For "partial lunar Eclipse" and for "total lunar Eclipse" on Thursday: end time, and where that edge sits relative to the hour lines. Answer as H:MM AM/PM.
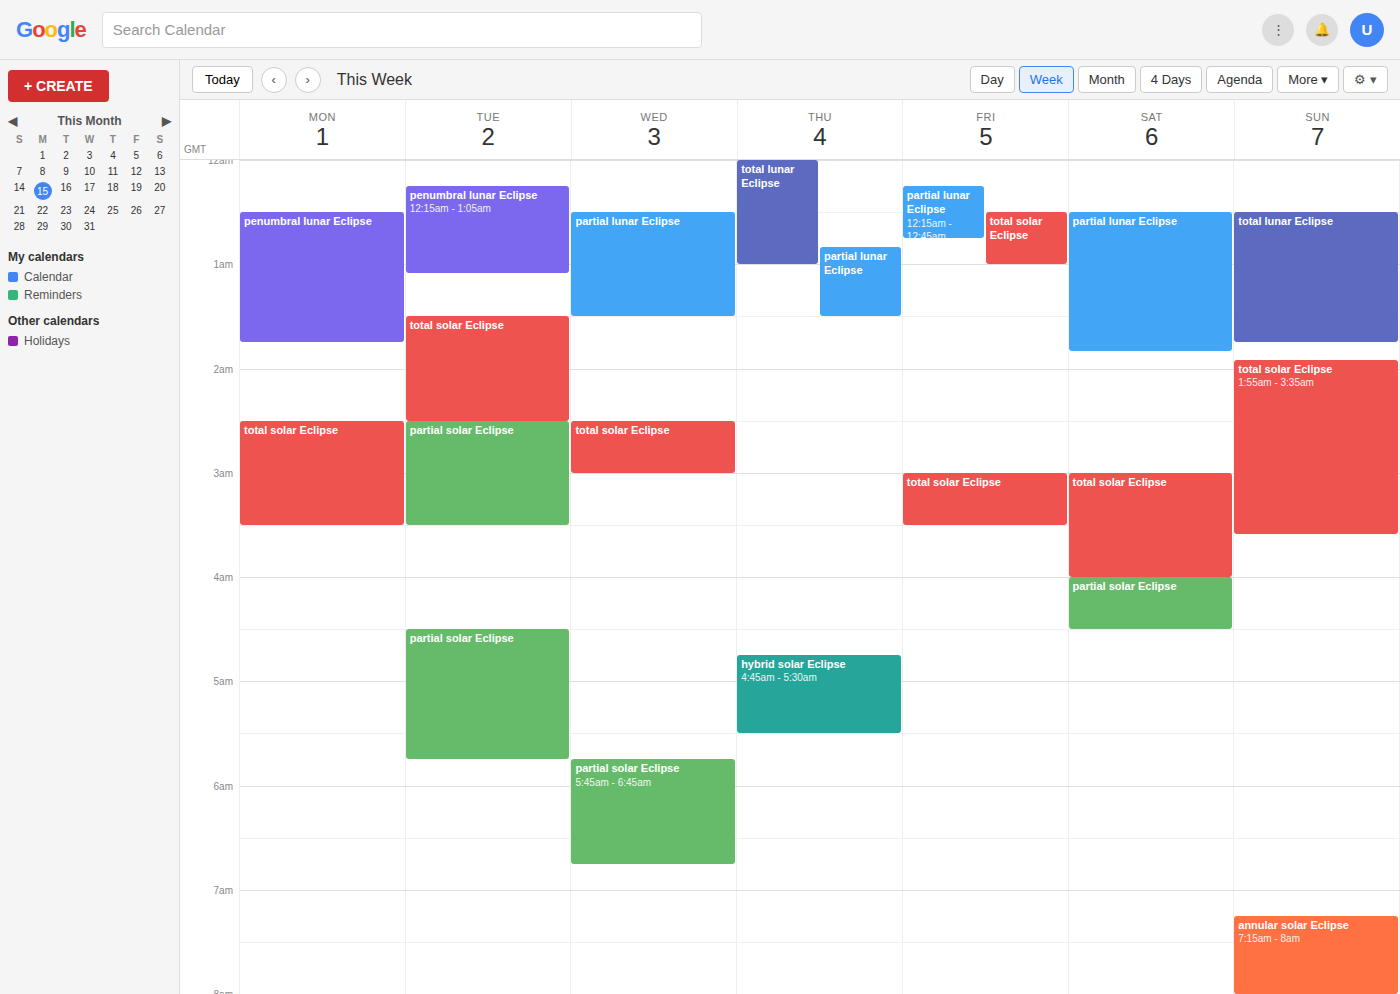
"partial lunar Eclipse": 1:30 AM, halfway between the 1 AM and 2 AM lines. "total lunar Eclipse": 1:00 AM, exactly on the 1 AM line.